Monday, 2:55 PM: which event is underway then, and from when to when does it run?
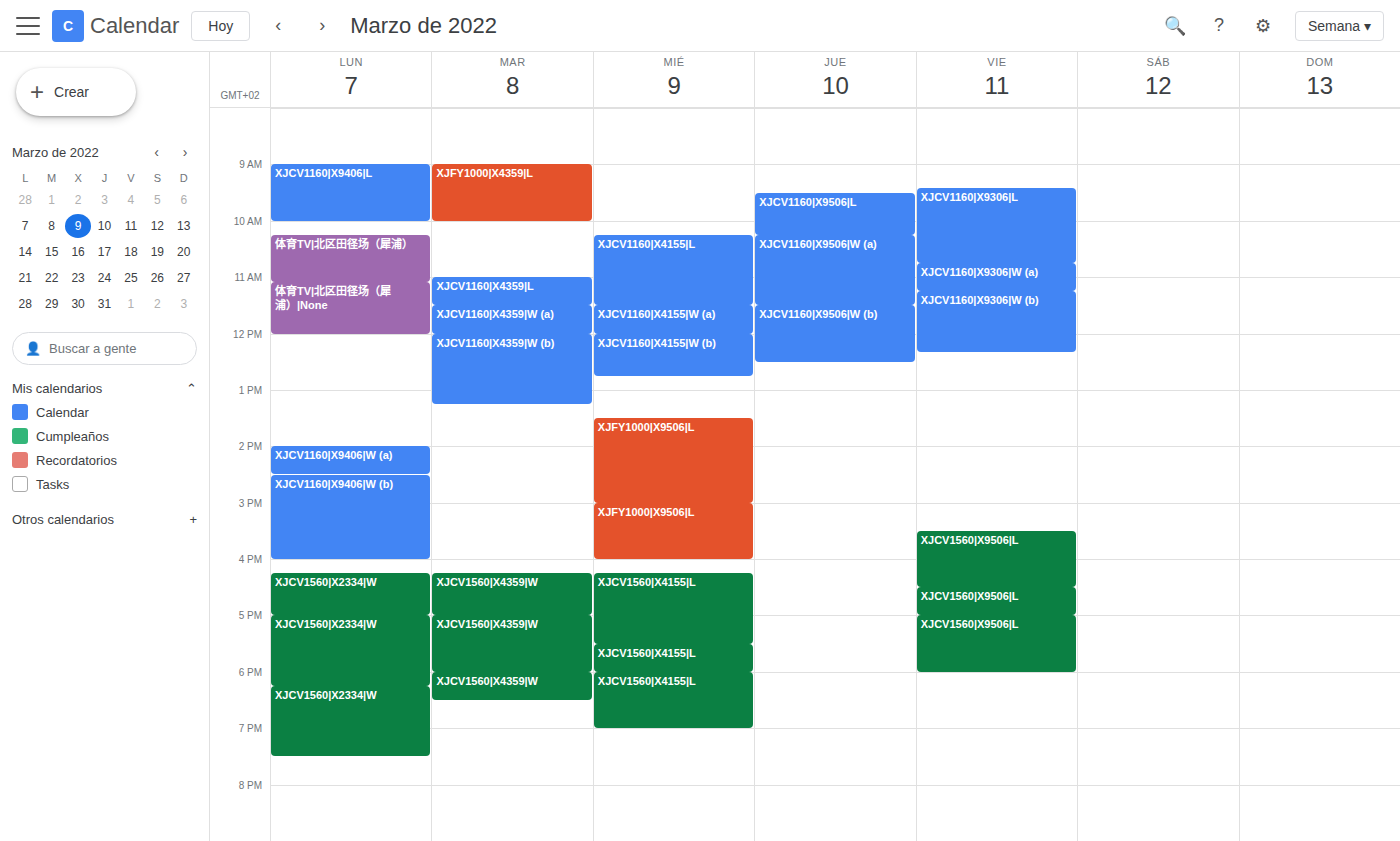
"XJCV1160|X9406|W (b)", 2:30 PM to 4:00 PM